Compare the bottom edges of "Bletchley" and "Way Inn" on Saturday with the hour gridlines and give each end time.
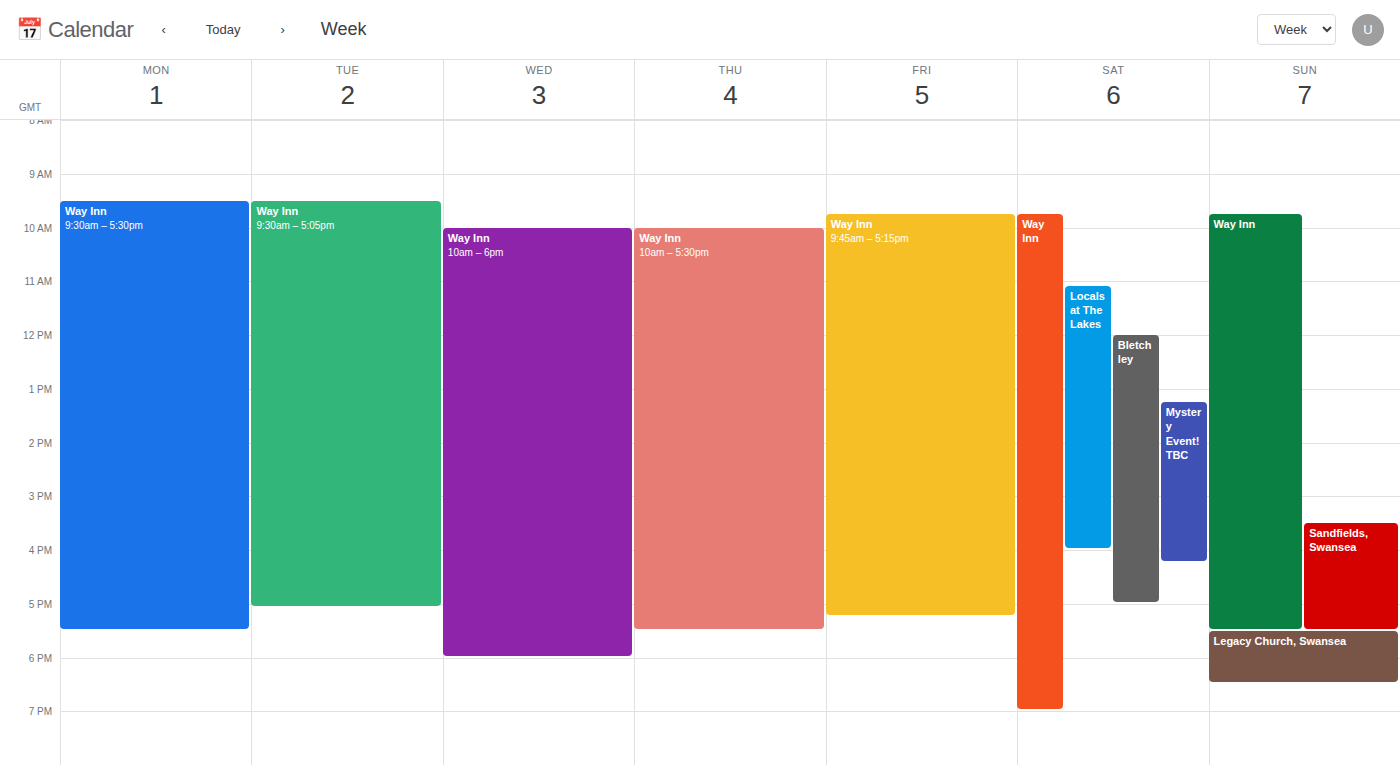
"Bletchley": 17:00, exactly on the 17:00 line. "Way Inn": 19:00, exactly on the 19:00 line.